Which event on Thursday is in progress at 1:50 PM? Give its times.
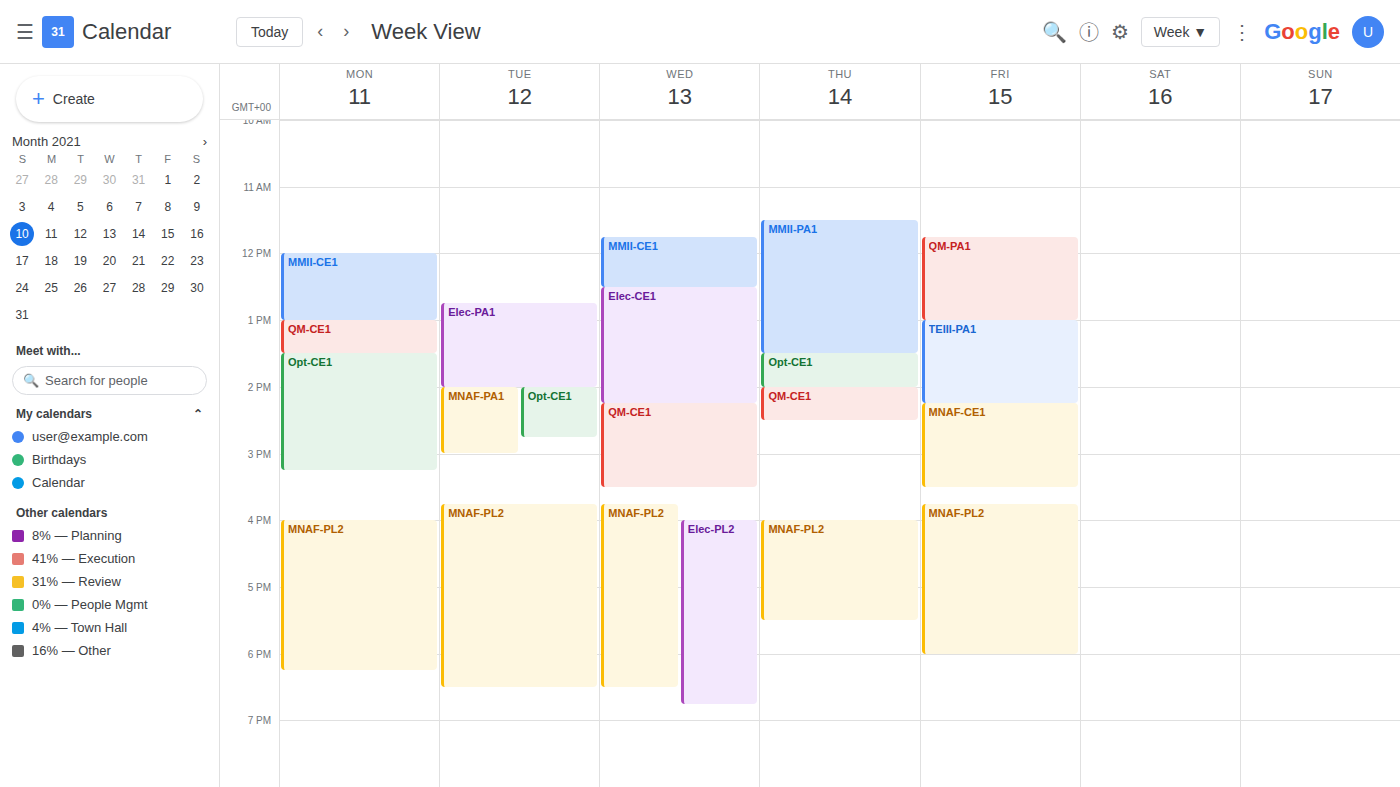
"Opt-CE1", 1:30 PM to 2:00 PM